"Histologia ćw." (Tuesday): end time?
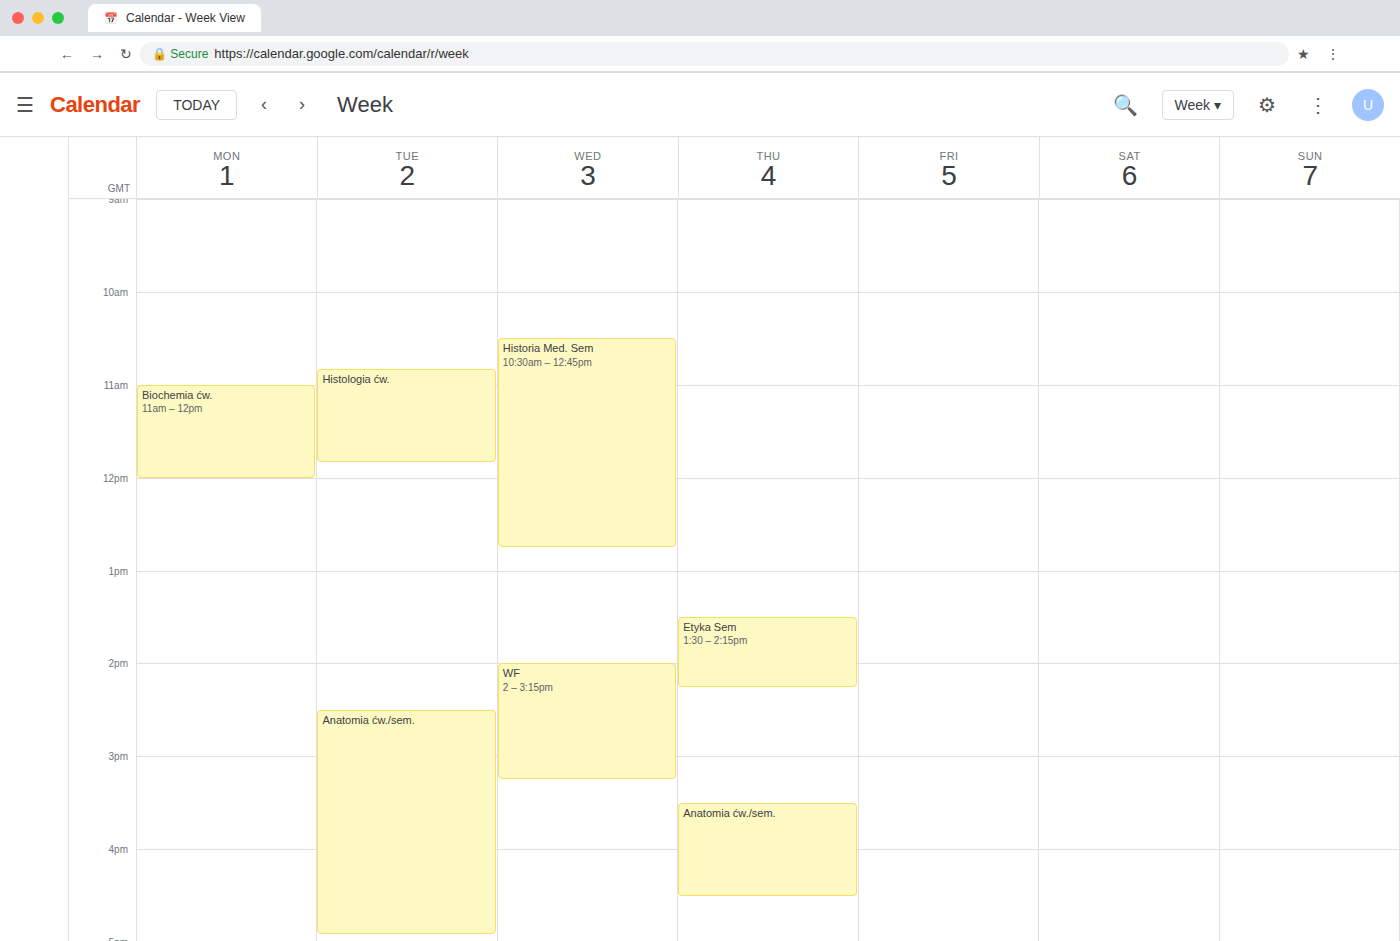
11:50